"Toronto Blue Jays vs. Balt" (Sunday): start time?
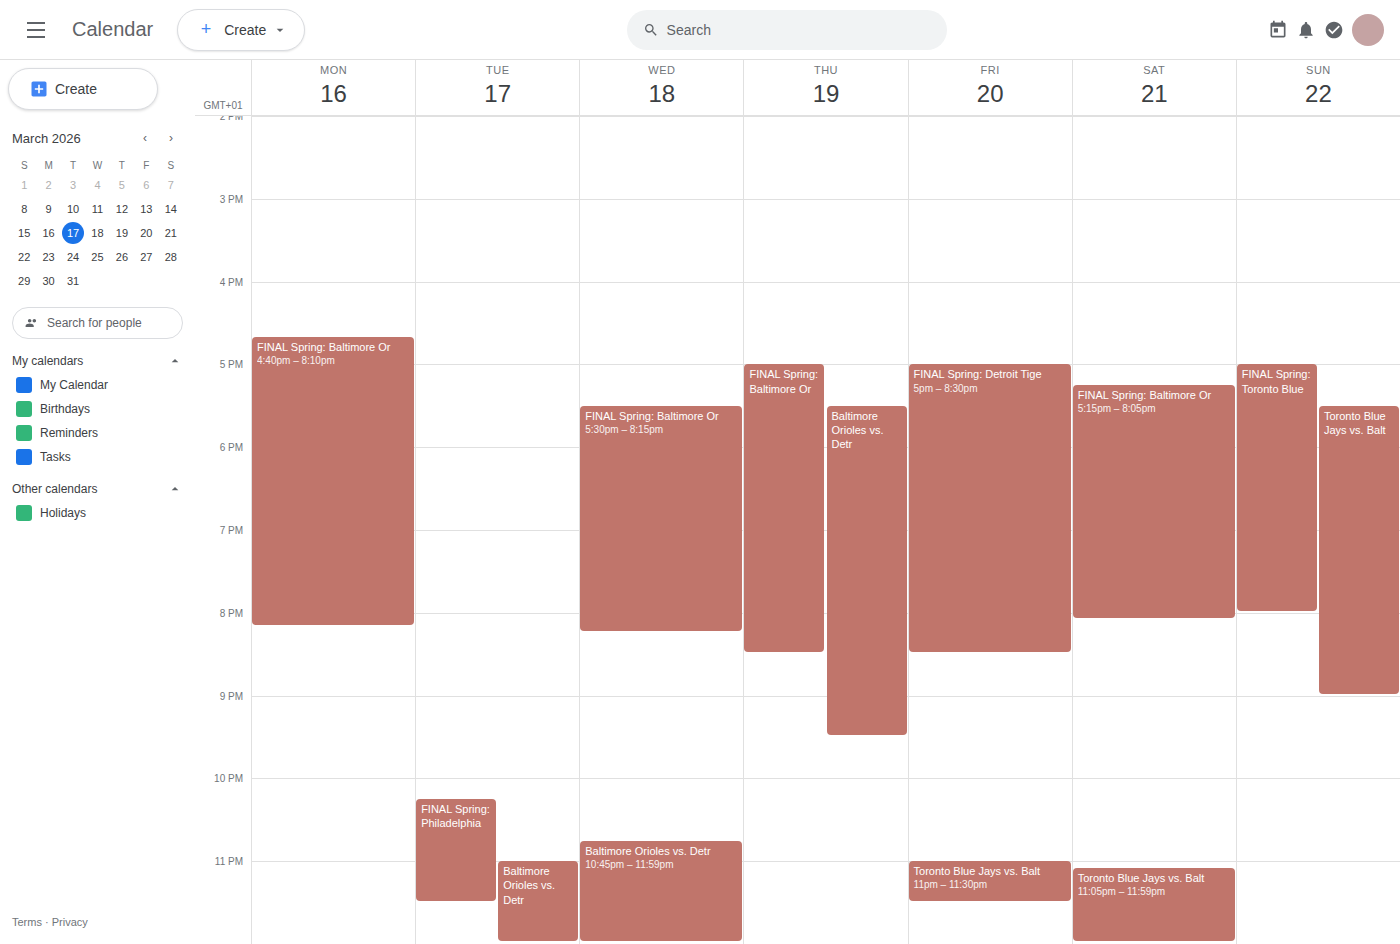
5:30 PM